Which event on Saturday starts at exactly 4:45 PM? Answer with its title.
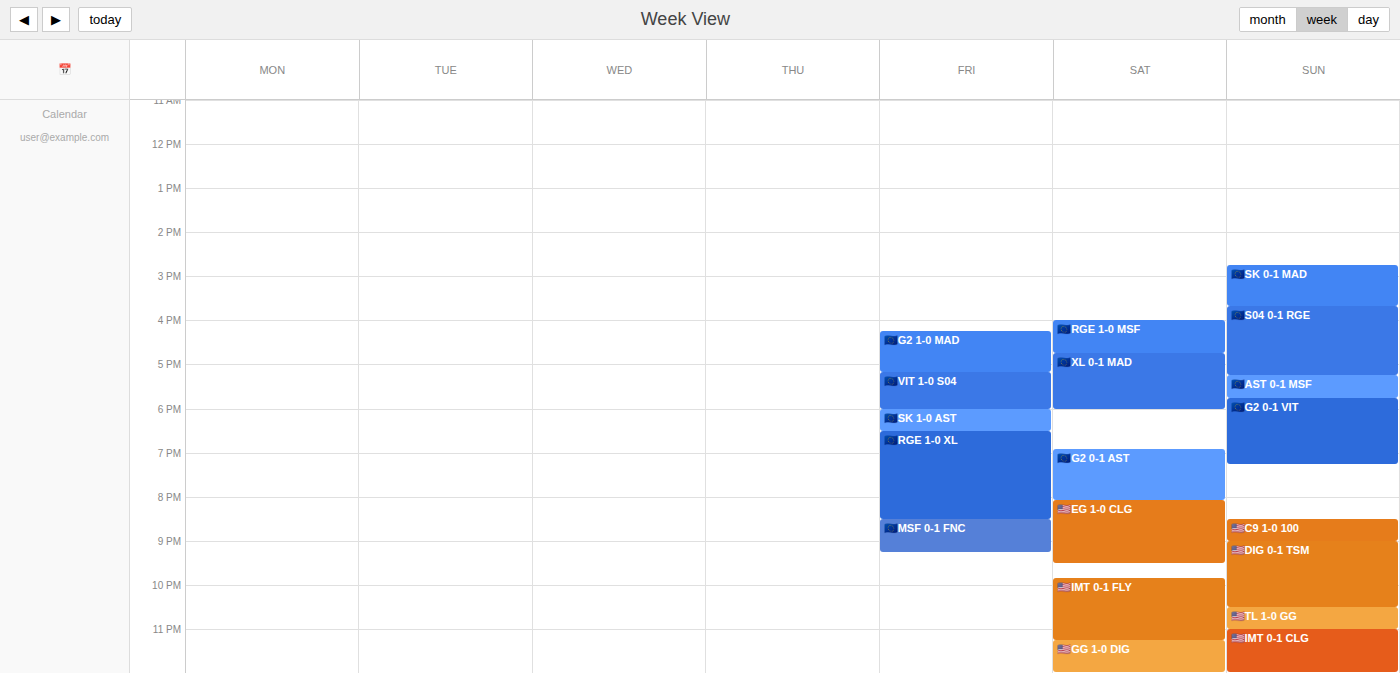
"🇪🇺XL 0-1 MAD"